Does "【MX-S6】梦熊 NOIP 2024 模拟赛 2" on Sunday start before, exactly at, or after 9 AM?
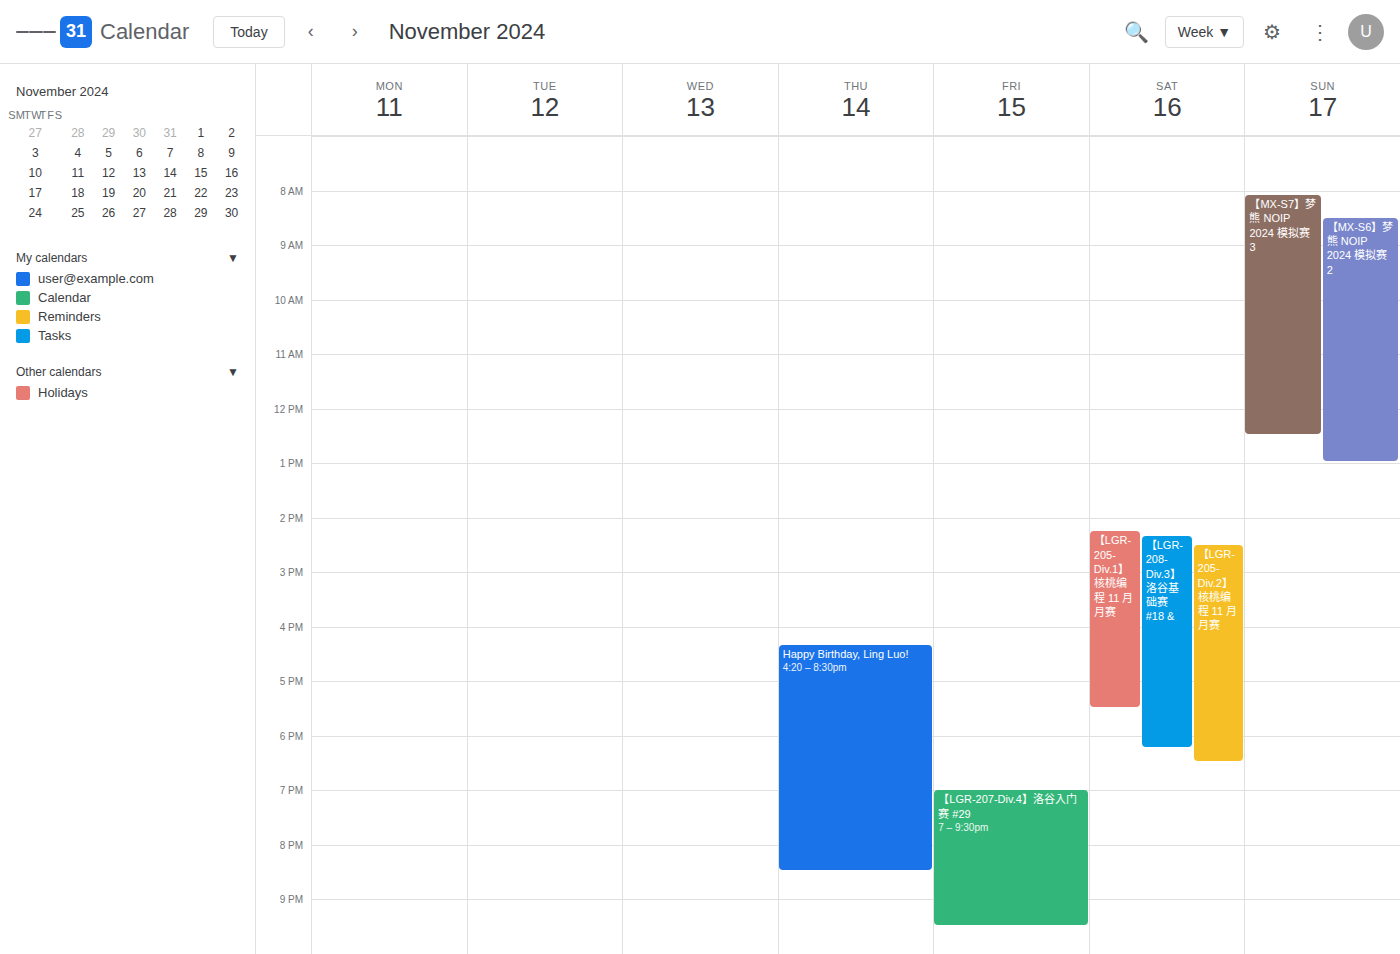
8:30 AM -- before 9 AM, 30 minutes above the 9 AM line.